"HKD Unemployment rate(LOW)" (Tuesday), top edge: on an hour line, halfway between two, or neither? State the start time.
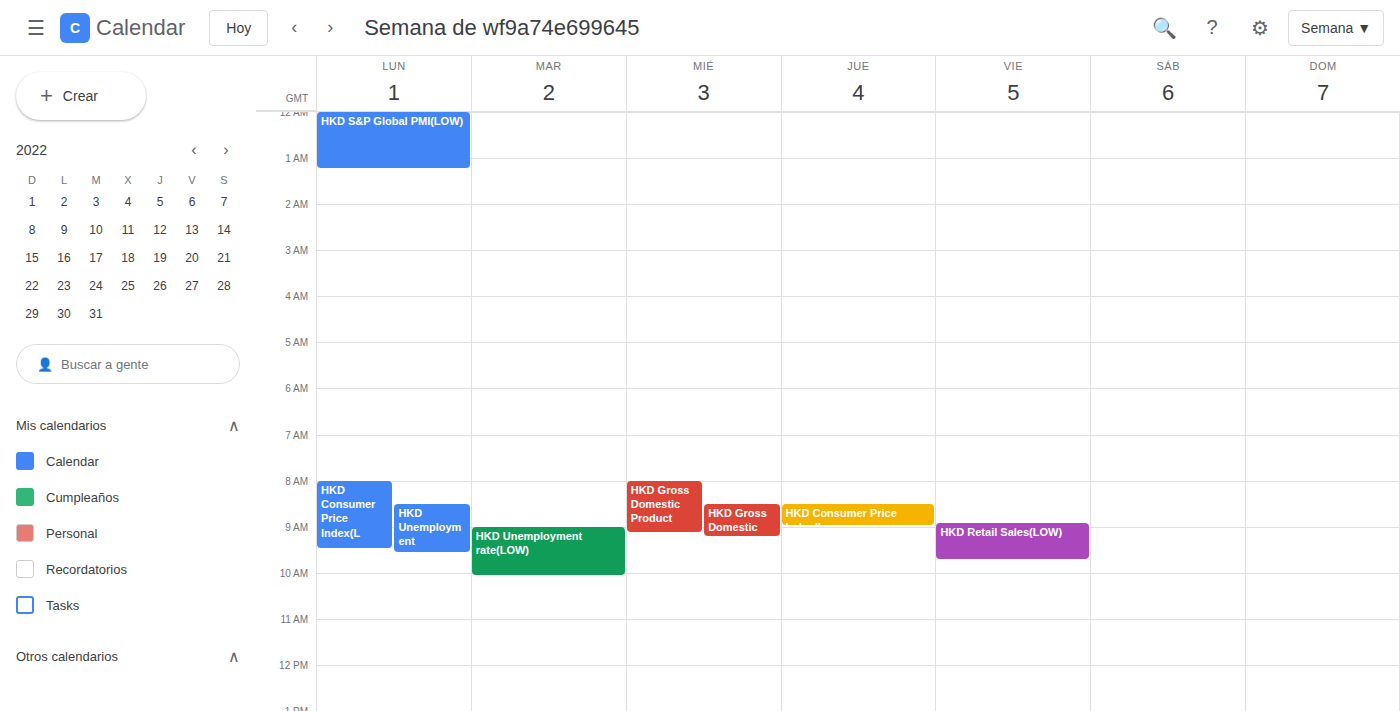
09:00 -- exactly on the 09:00 line.